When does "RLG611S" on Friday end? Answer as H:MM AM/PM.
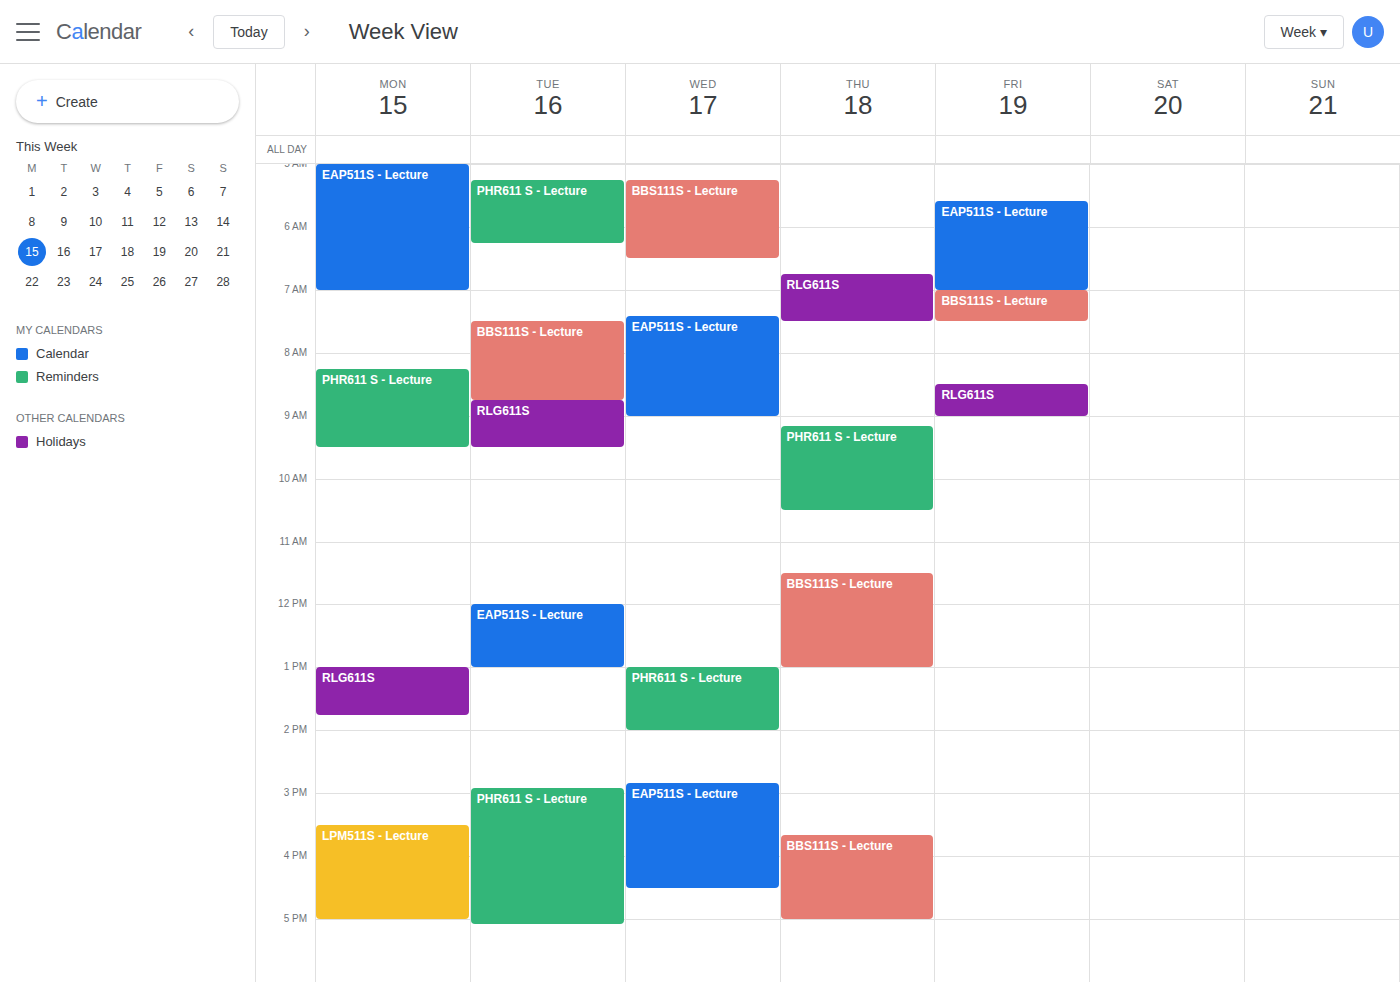
9:00 AM